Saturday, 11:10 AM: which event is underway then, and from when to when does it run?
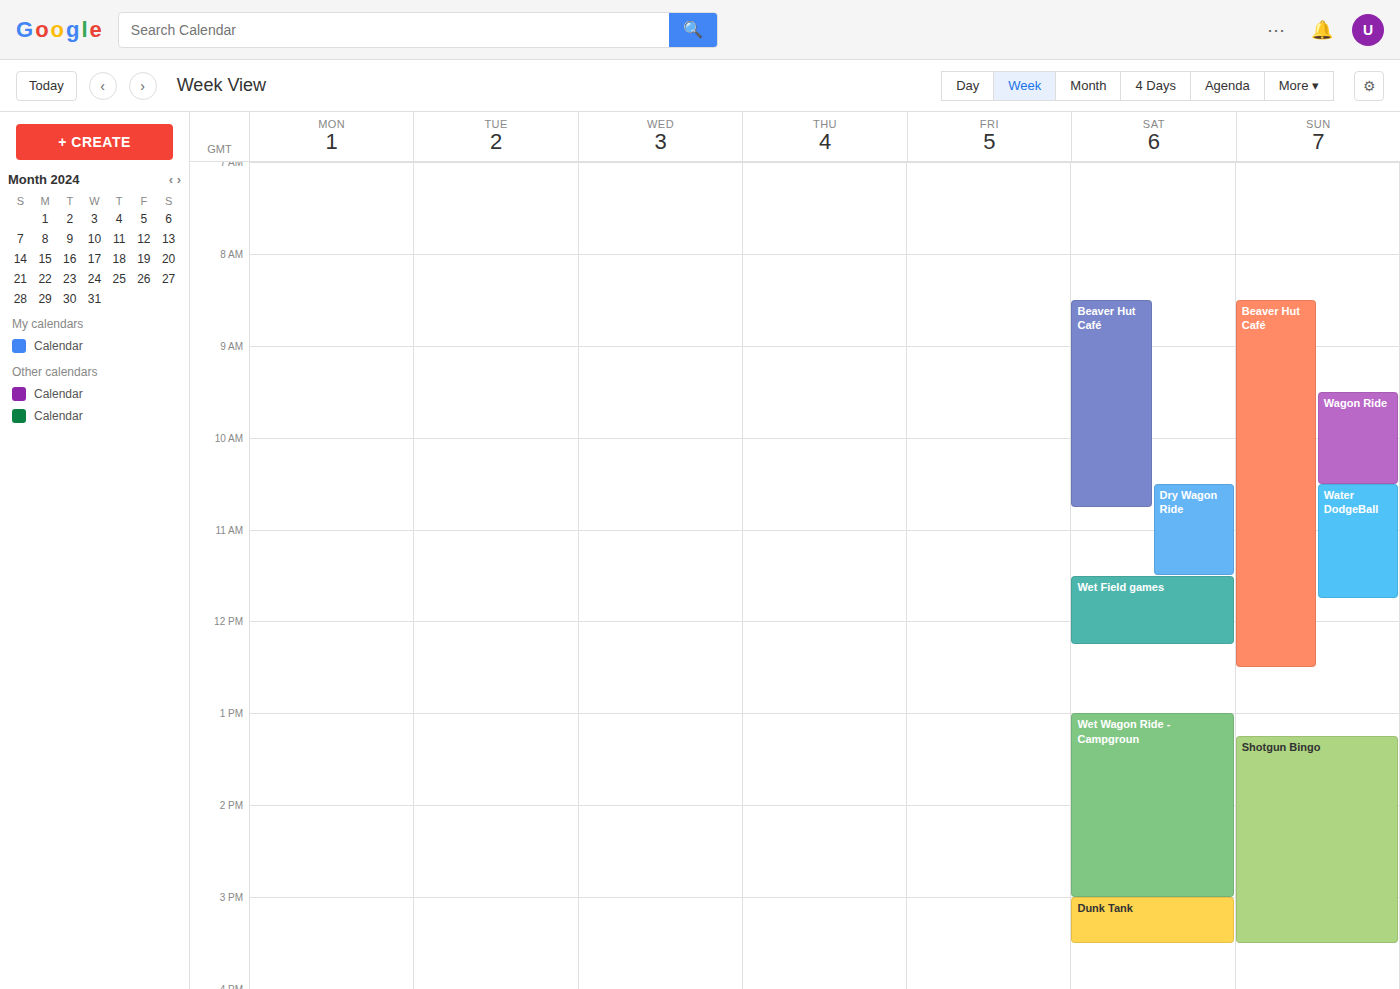
"Dry Wagon Ride", 10:30 AM to 11:30 AM